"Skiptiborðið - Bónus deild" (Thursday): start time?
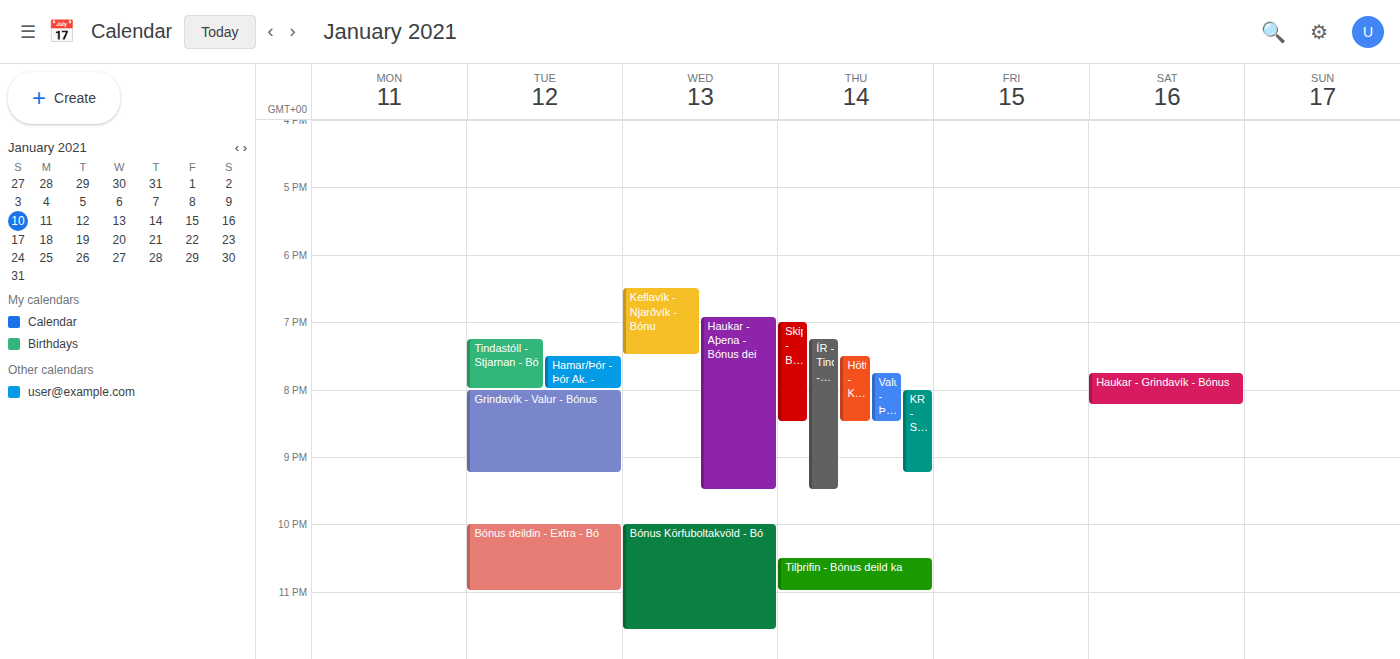
7:00 PM